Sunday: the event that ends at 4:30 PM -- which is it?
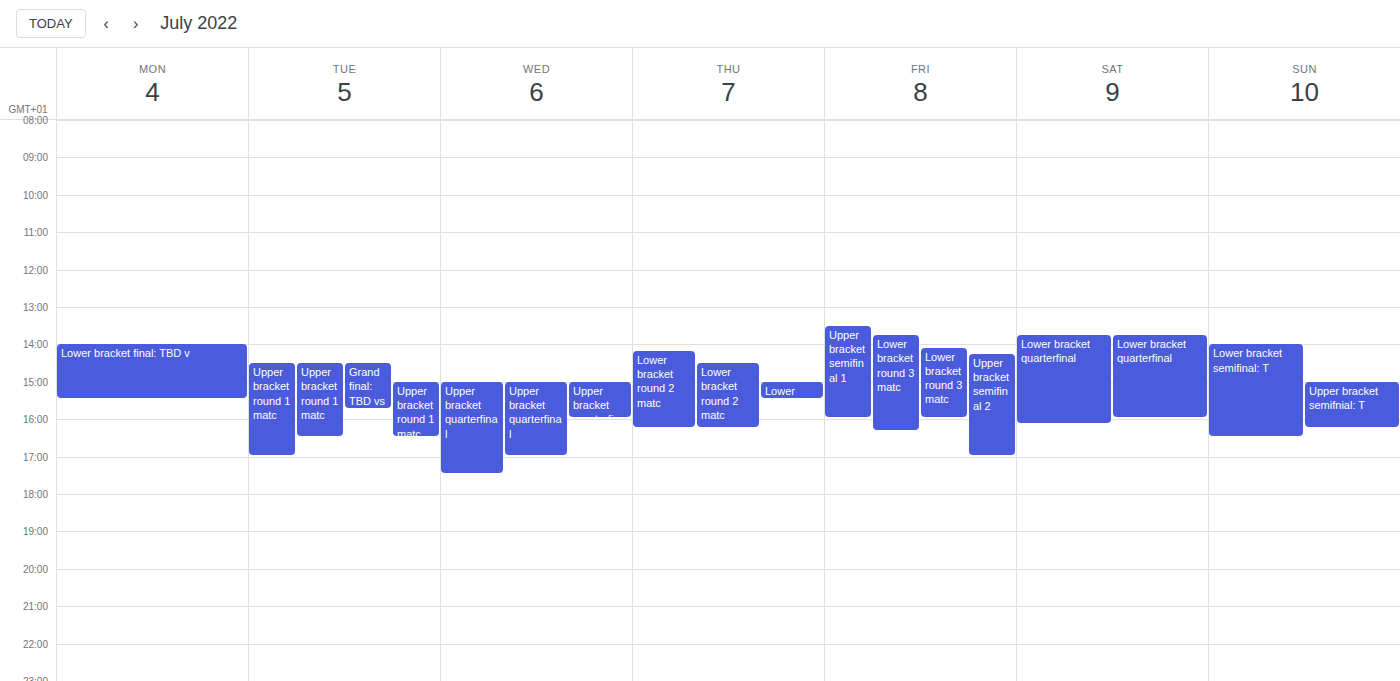
"Lower bracket semifinal: T"